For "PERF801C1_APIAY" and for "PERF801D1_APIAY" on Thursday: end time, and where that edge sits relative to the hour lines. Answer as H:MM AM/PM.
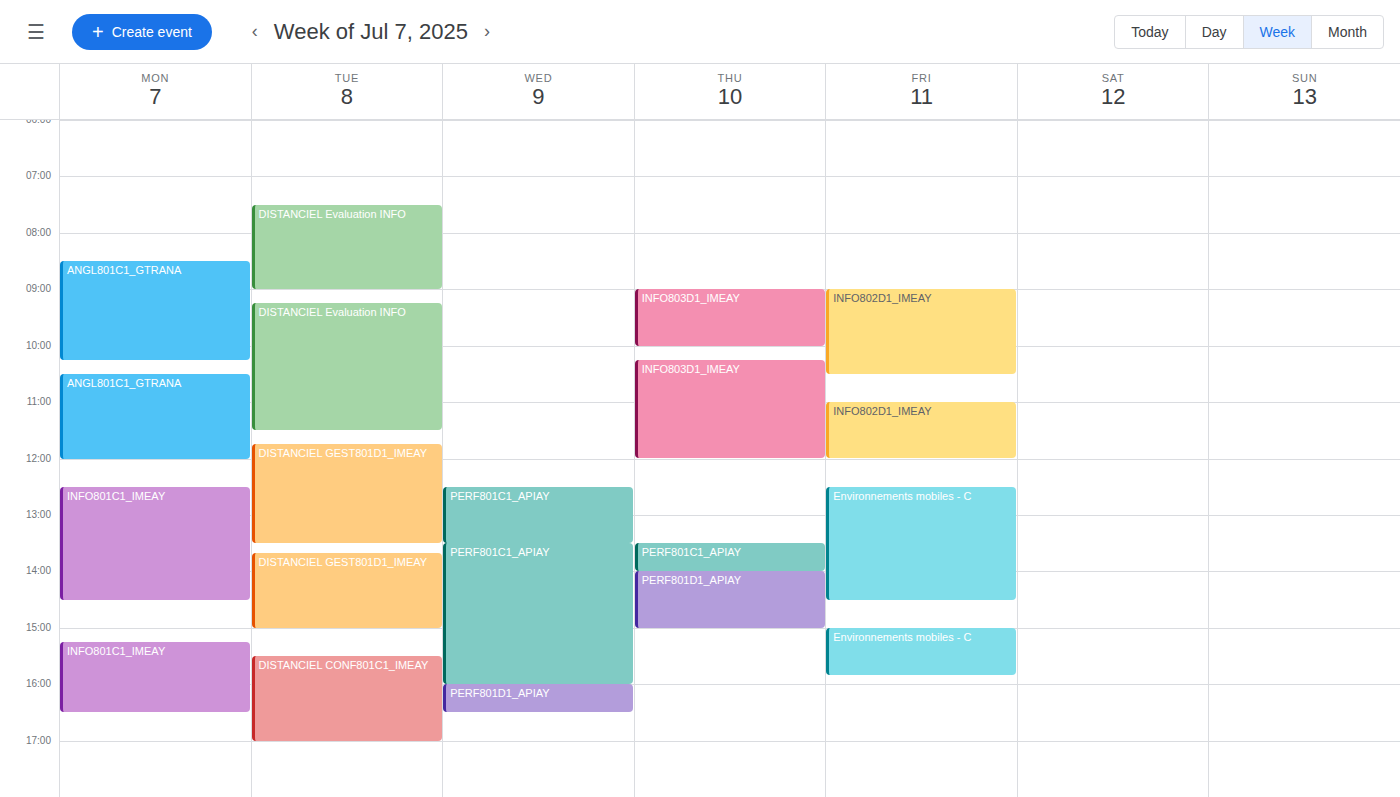
"PERF801C1_APIAY": 2:00 PM, exactly on the 2 PM line. "PERF801D1_APIAY": 3:00 PM, exactly on the 3 PM line.